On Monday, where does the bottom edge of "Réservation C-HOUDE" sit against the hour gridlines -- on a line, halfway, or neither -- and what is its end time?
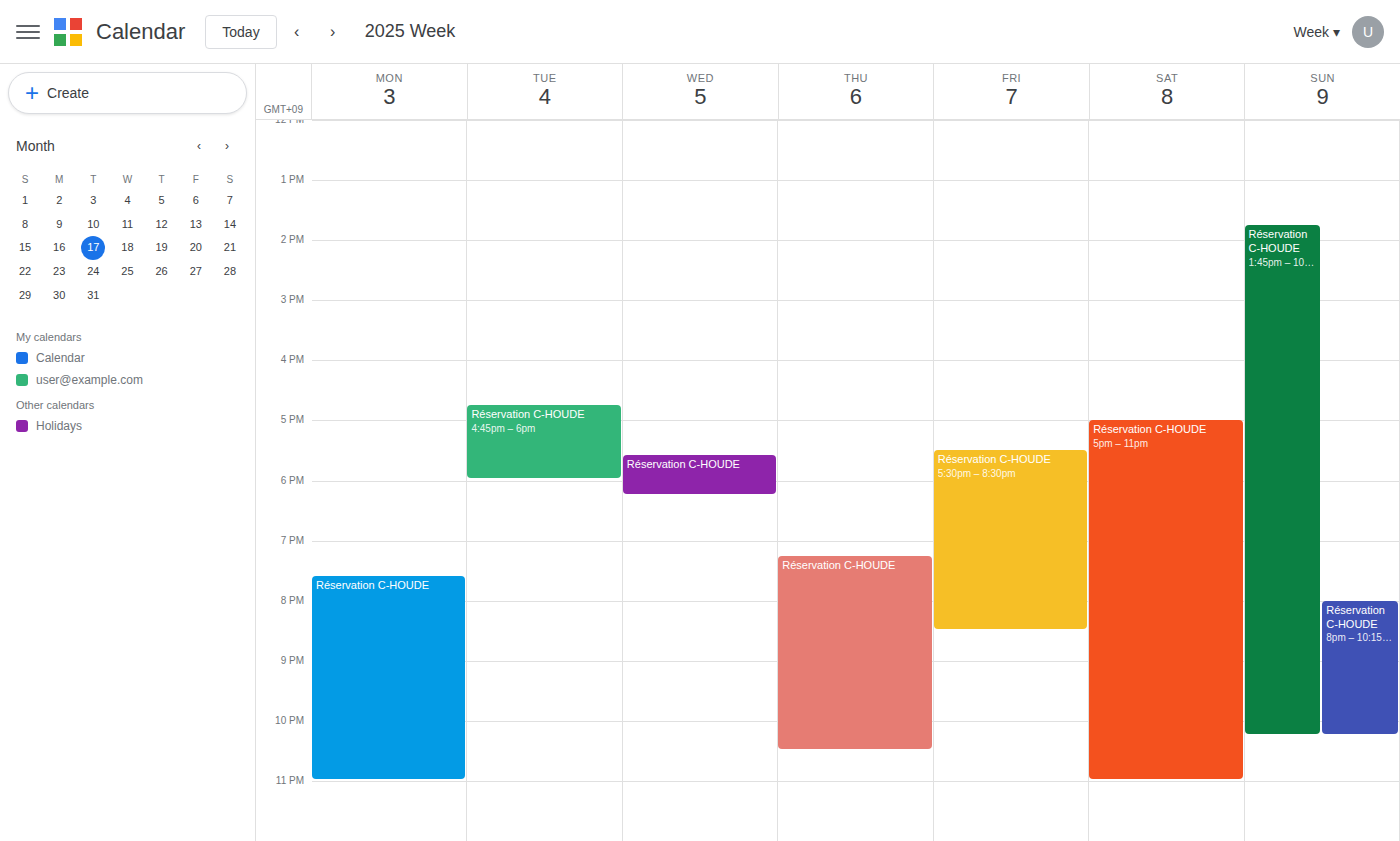
11:00 PM -- exactly on the 11 PM line.